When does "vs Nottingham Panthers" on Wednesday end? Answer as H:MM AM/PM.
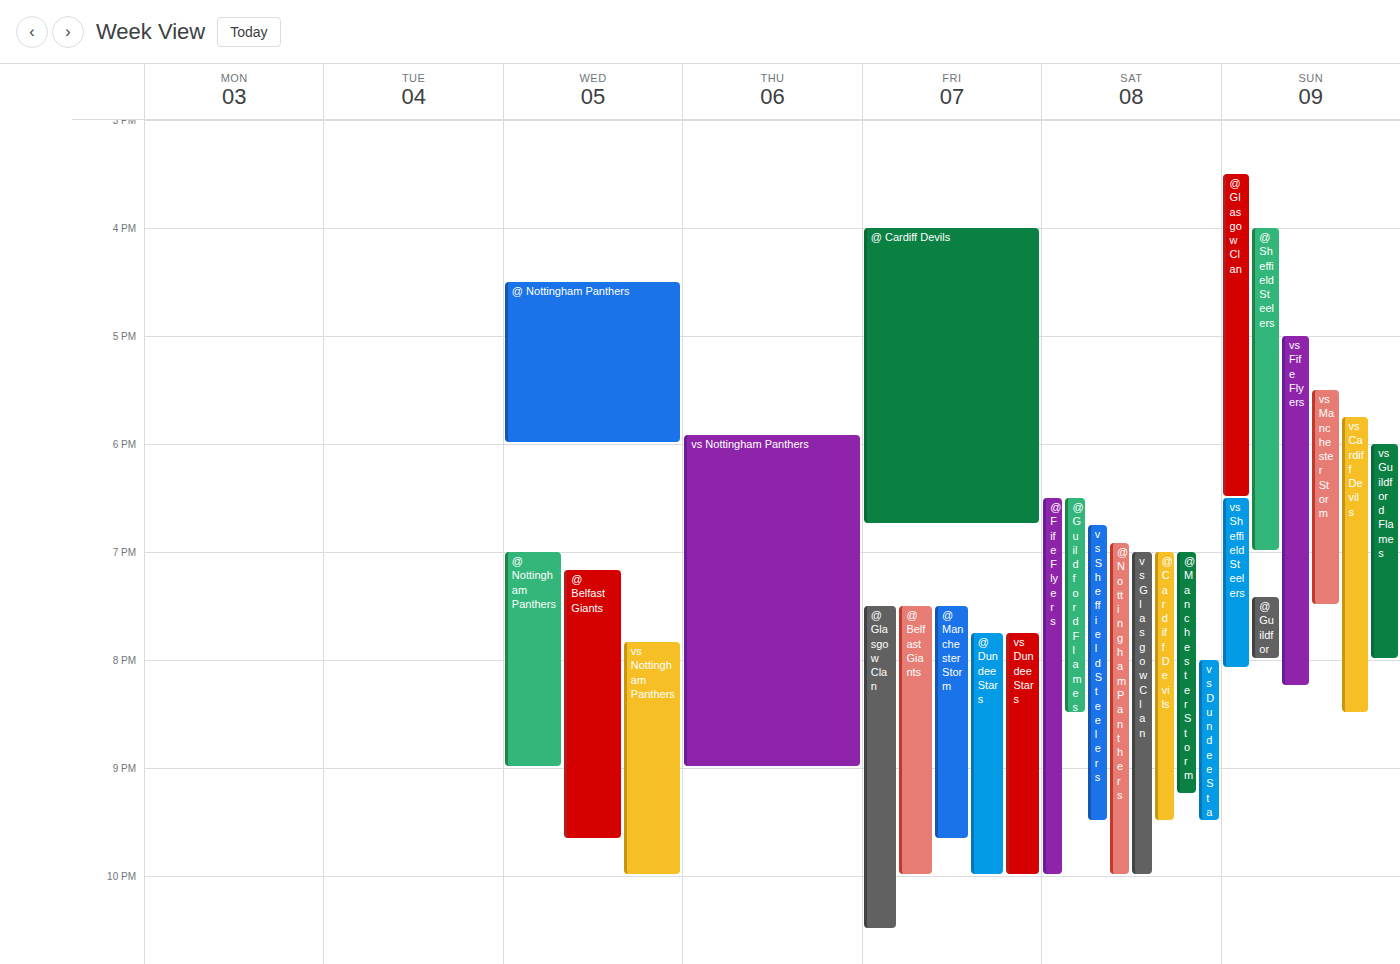
10:00 PM